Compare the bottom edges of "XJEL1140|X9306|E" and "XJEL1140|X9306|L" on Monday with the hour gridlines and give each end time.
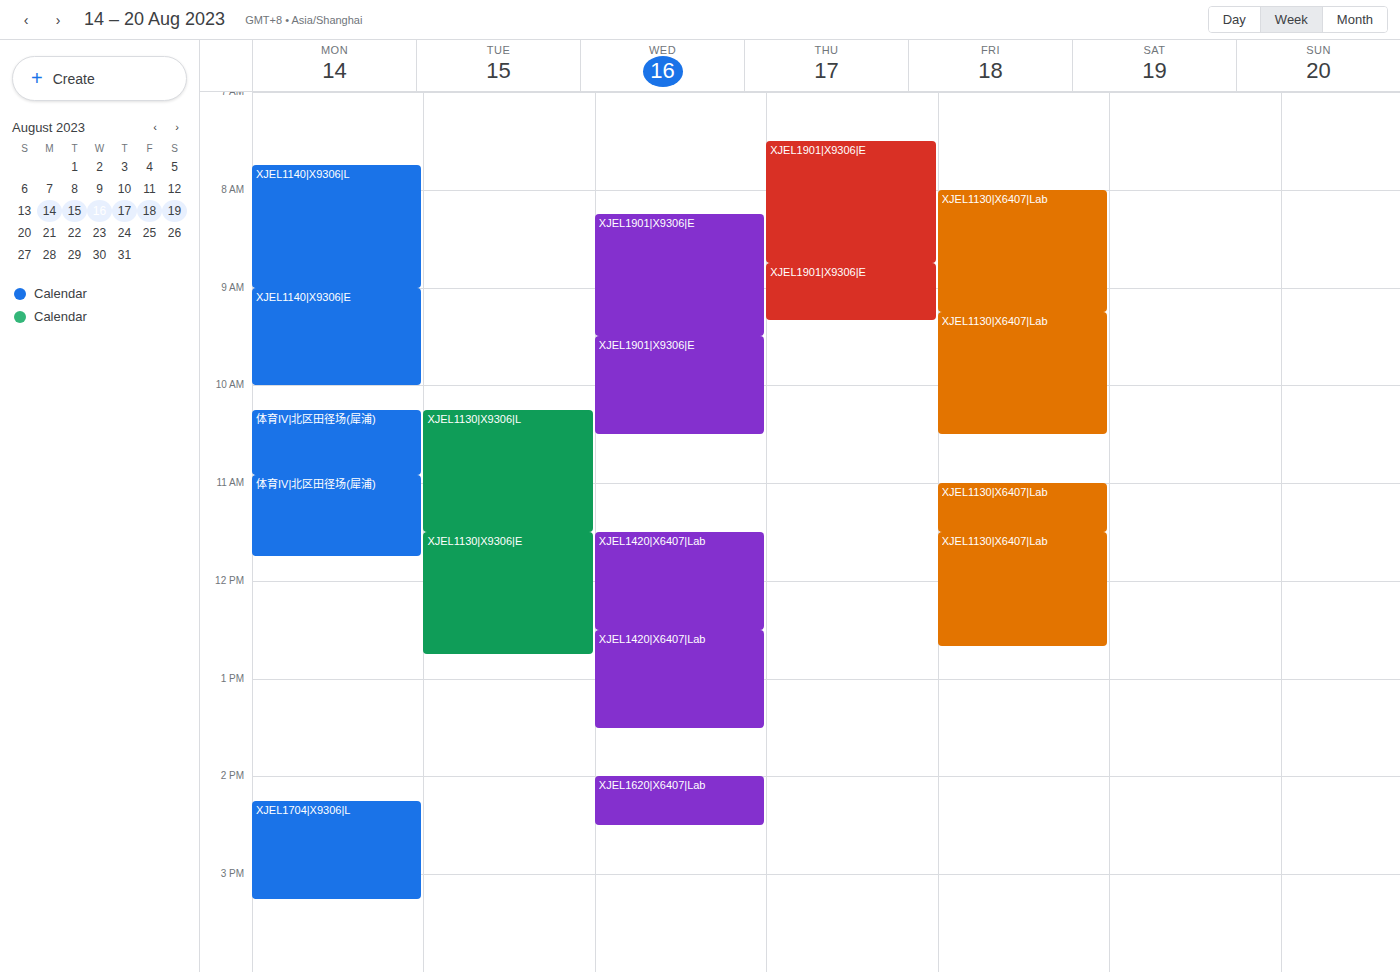
"XJEL1140|X9306|E": 10:00, exactly on the 10:00 line. "XJEL1140|X9306|L": 09:00, exactly on the 09:00 line.